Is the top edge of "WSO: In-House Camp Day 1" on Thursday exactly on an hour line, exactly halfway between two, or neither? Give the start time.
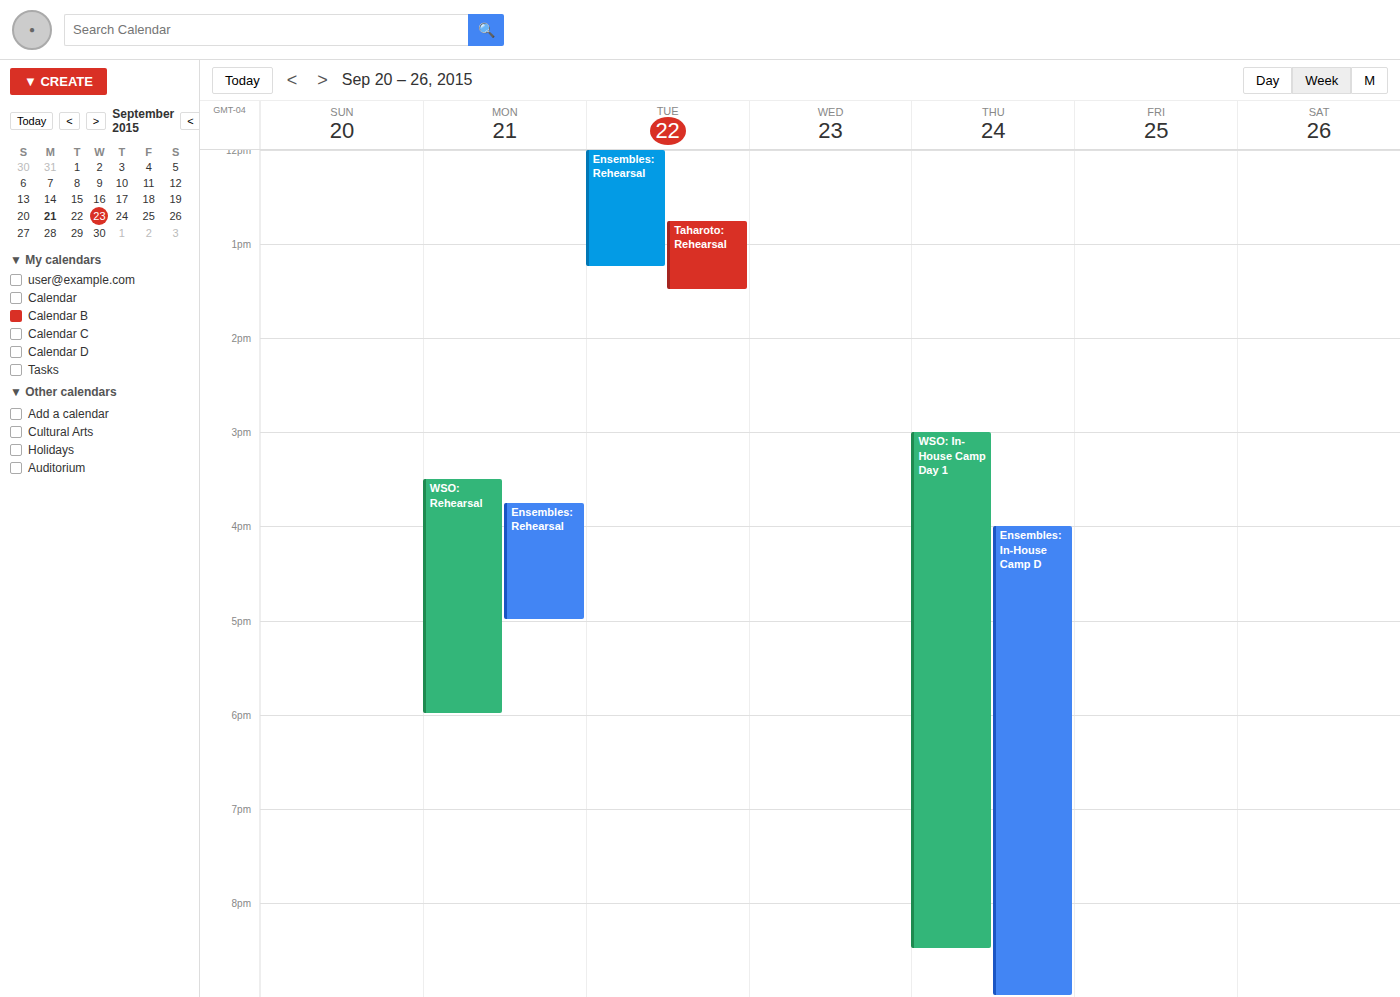
3:00 PM -- exactly on the 3 PM line.